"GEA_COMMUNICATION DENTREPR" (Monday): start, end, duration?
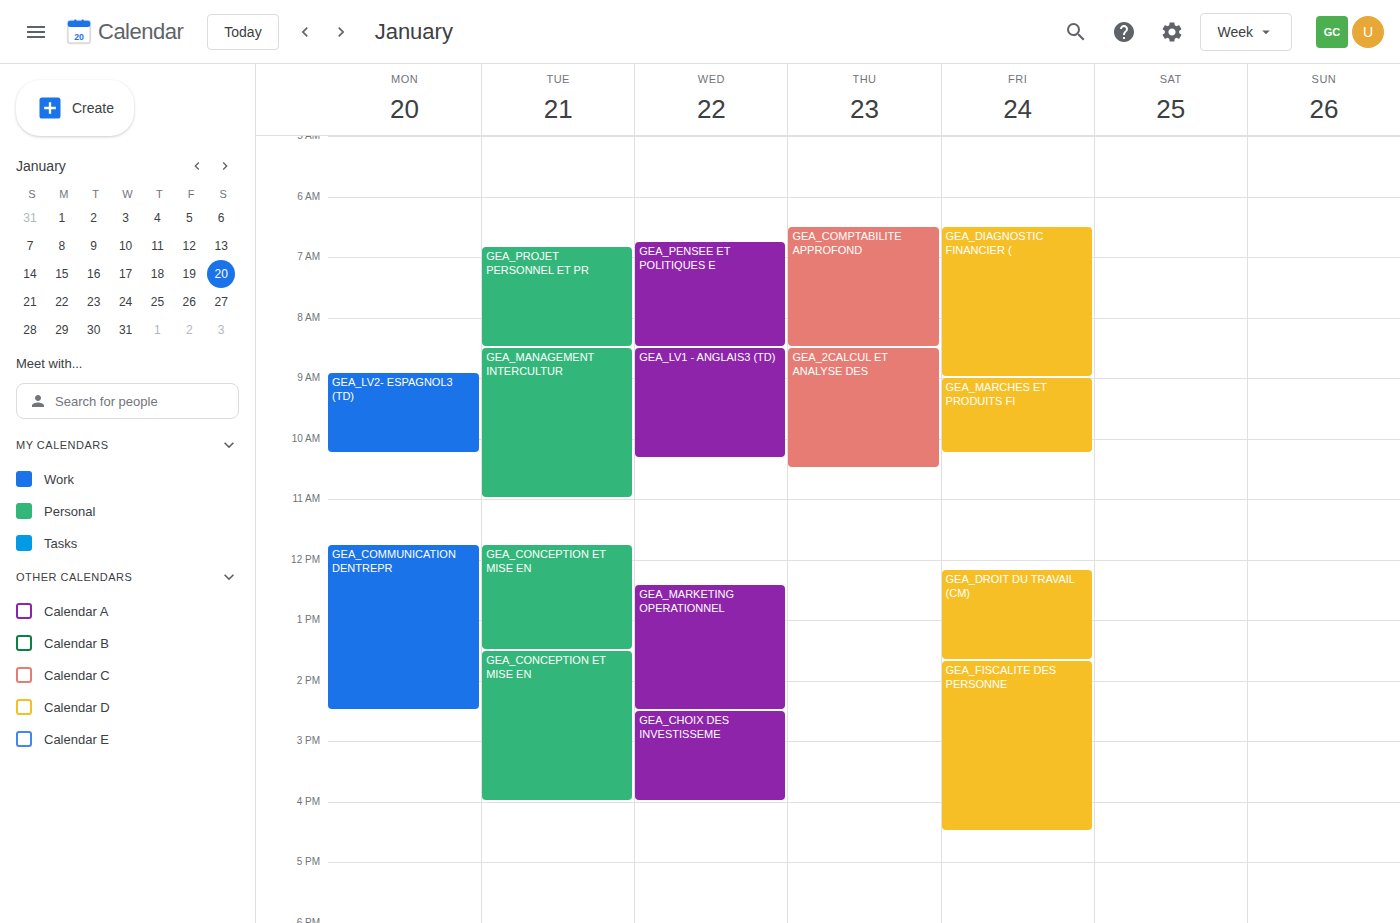
11:45 AM to 2:30 PM, 2 hours 45 minutes